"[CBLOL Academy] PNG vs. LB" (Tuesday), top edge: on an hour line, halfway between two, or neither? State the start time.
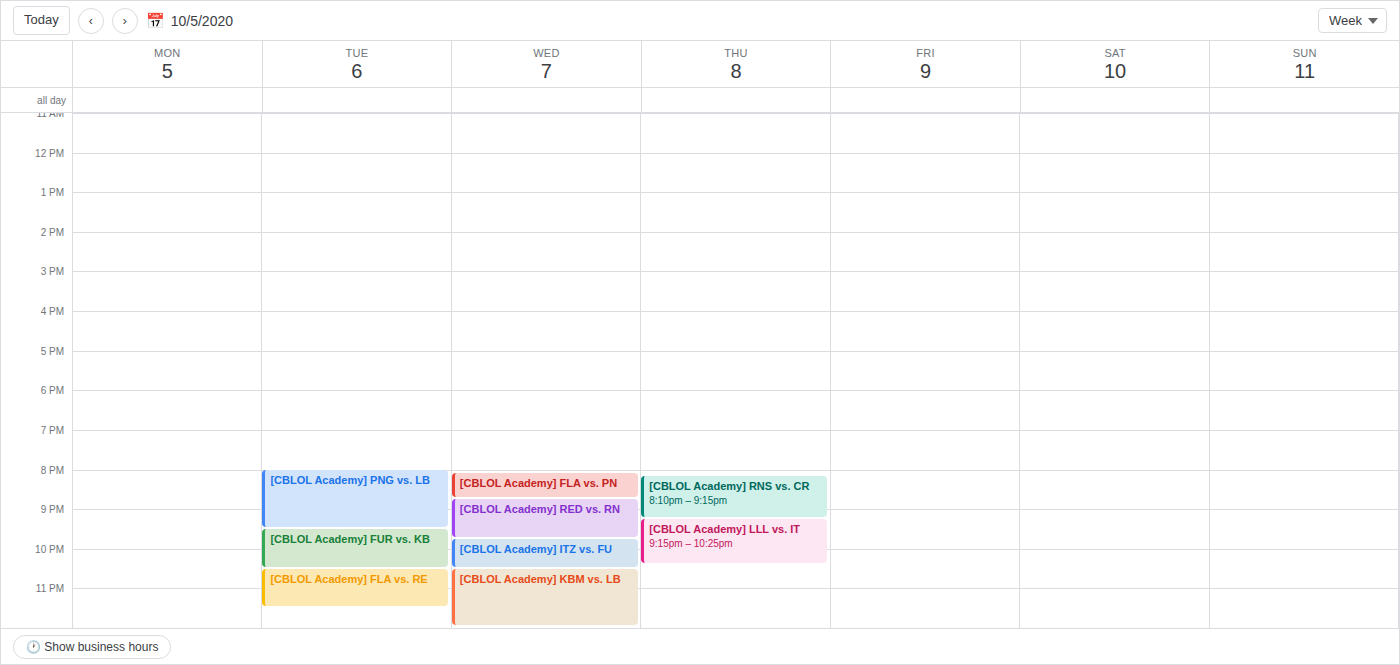
8:00 PM -- exactly on the 8 PM line.